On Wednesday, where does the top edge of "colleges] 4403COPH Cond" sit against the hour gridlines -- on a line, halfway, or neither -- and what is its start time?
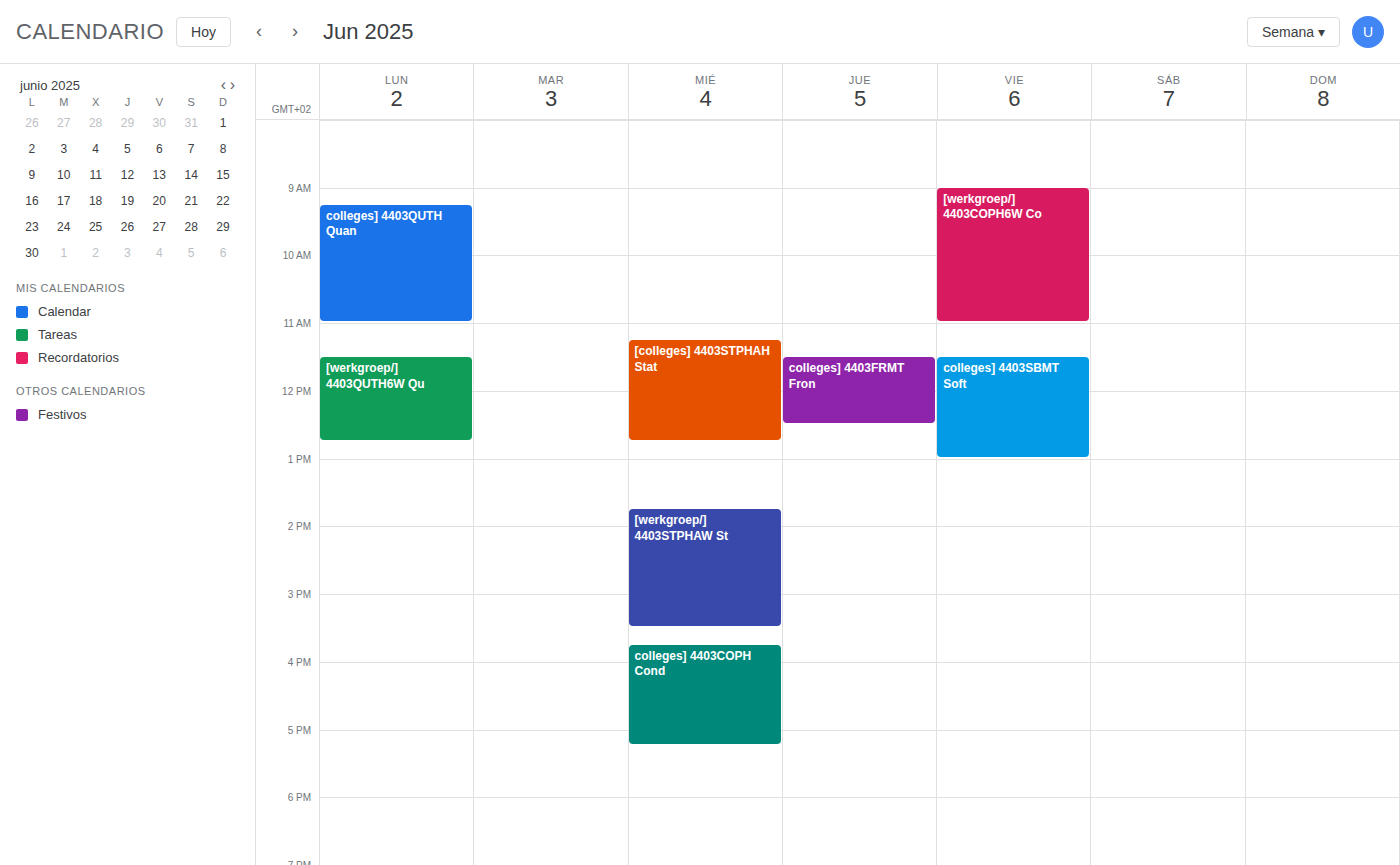
3:45 PM -- neither: three quarters of the way from the 3 PM line to the 4 PM line.